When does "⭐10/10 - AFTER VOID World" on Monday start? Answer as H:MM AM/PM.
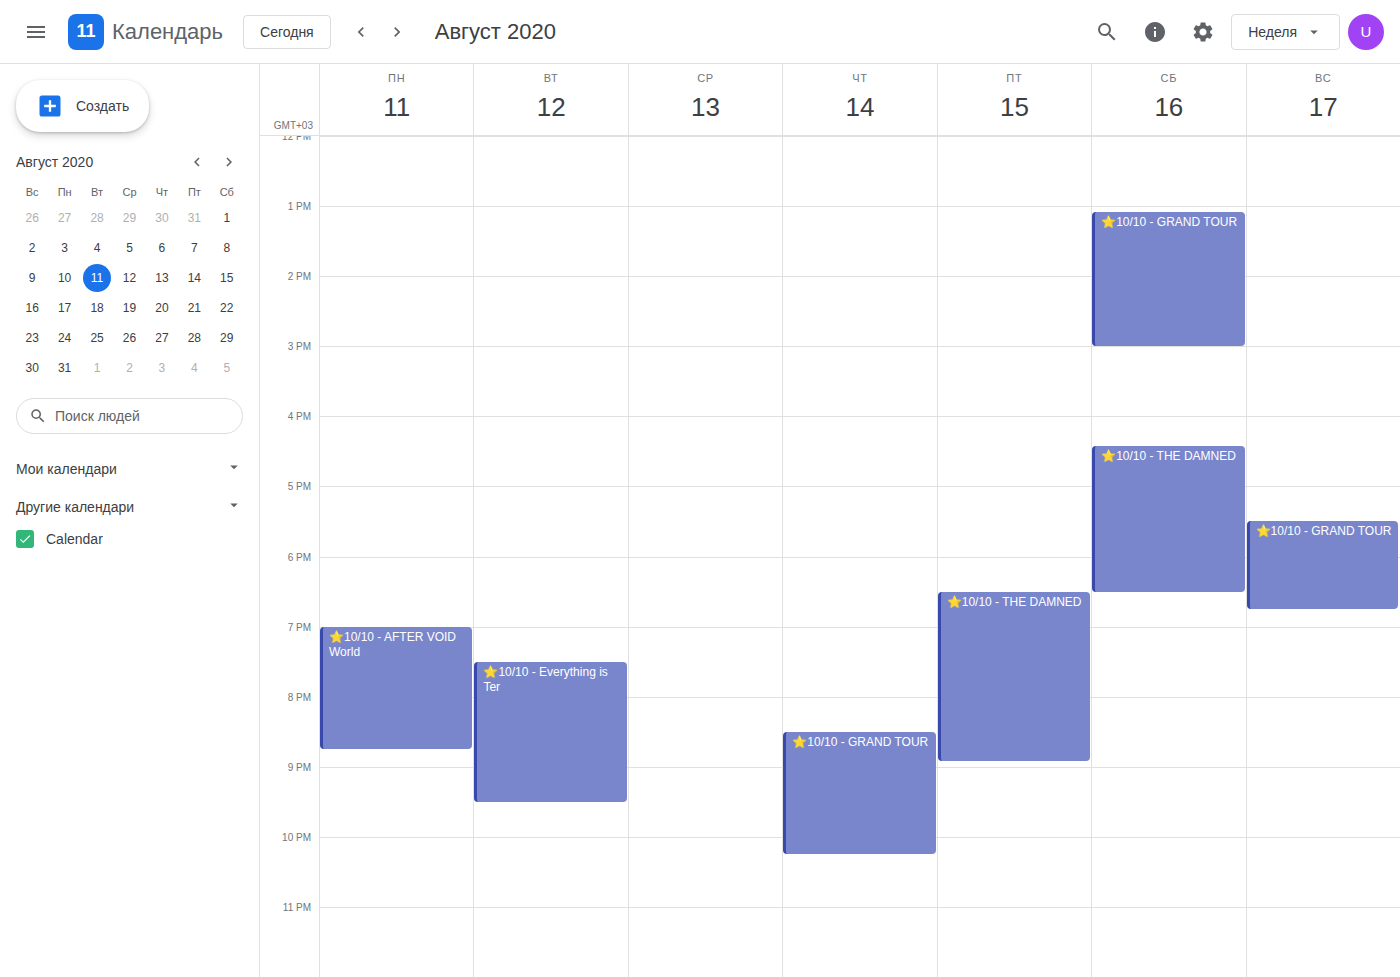
7:00 PM